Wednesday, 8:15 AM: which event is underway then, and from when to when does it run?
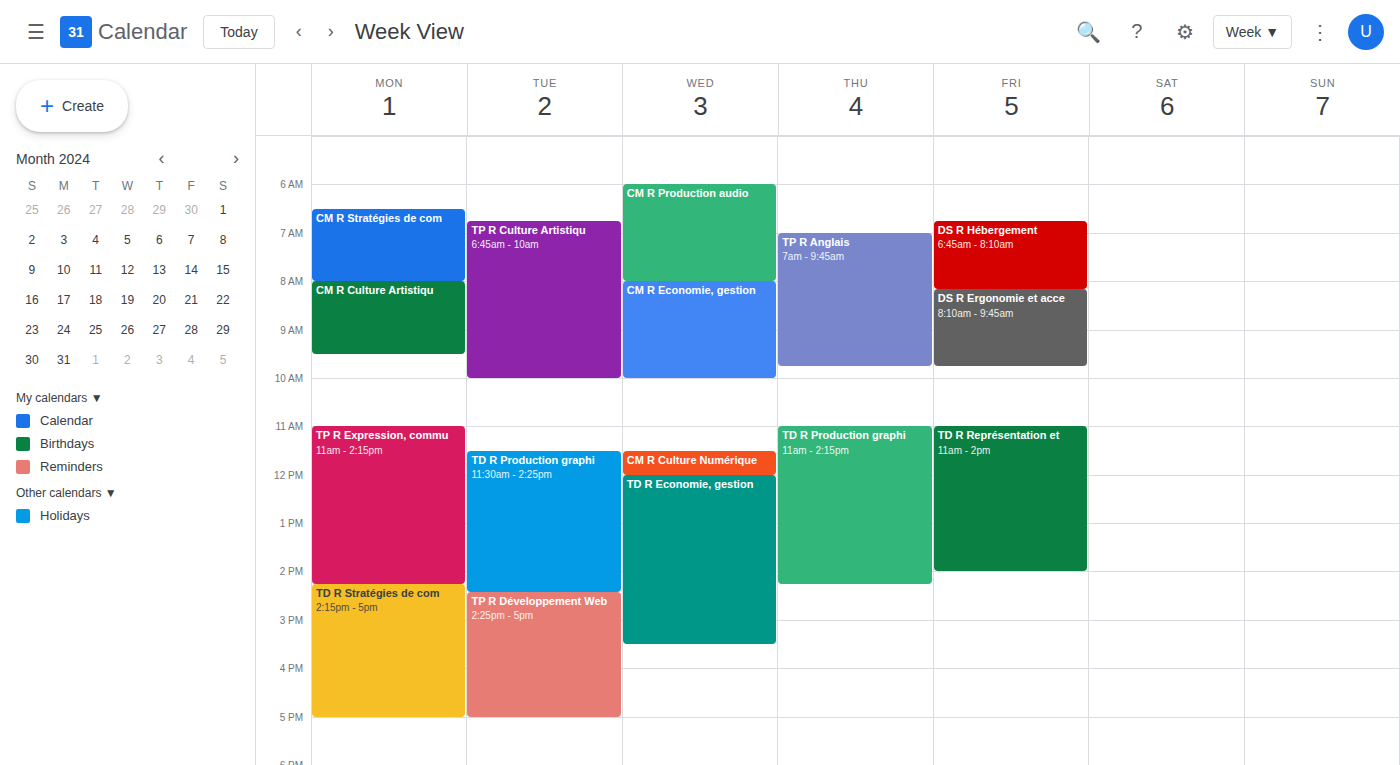
"CM R Economie, gestion", 8:00 AM to 10:00 AM